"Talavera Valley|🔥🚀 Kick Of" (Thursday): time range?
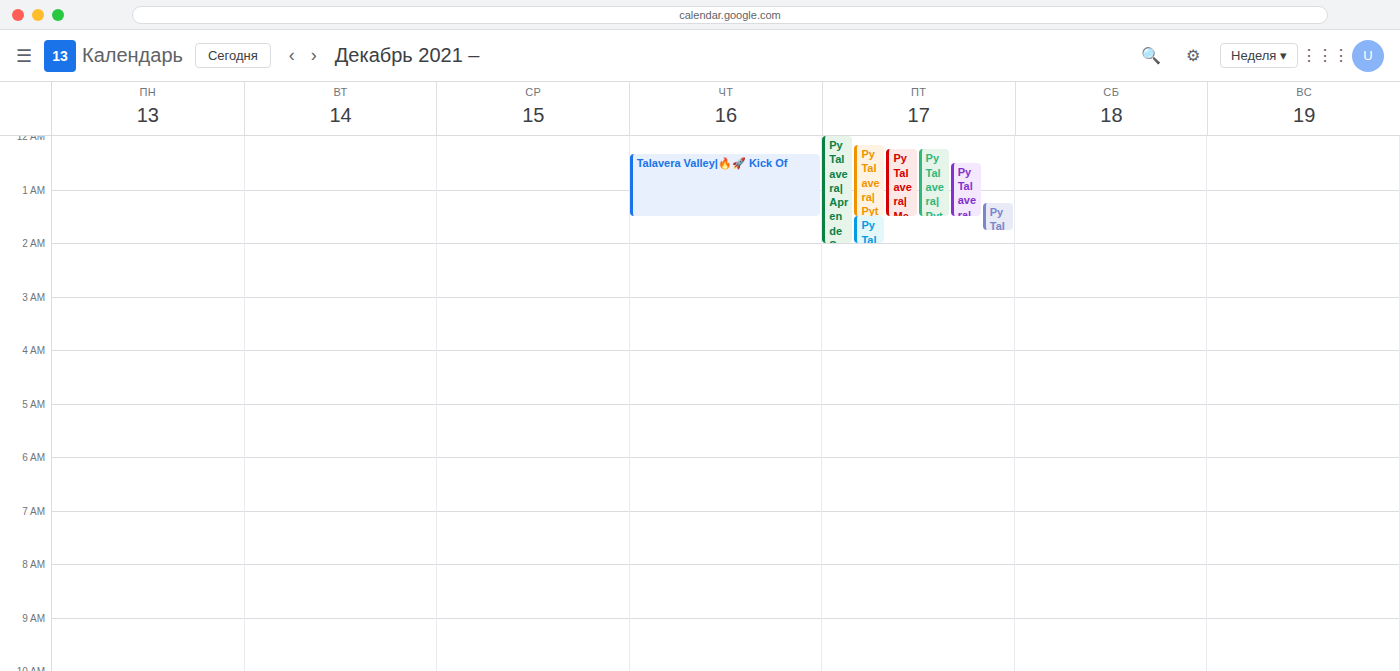
00:20 to 01:30